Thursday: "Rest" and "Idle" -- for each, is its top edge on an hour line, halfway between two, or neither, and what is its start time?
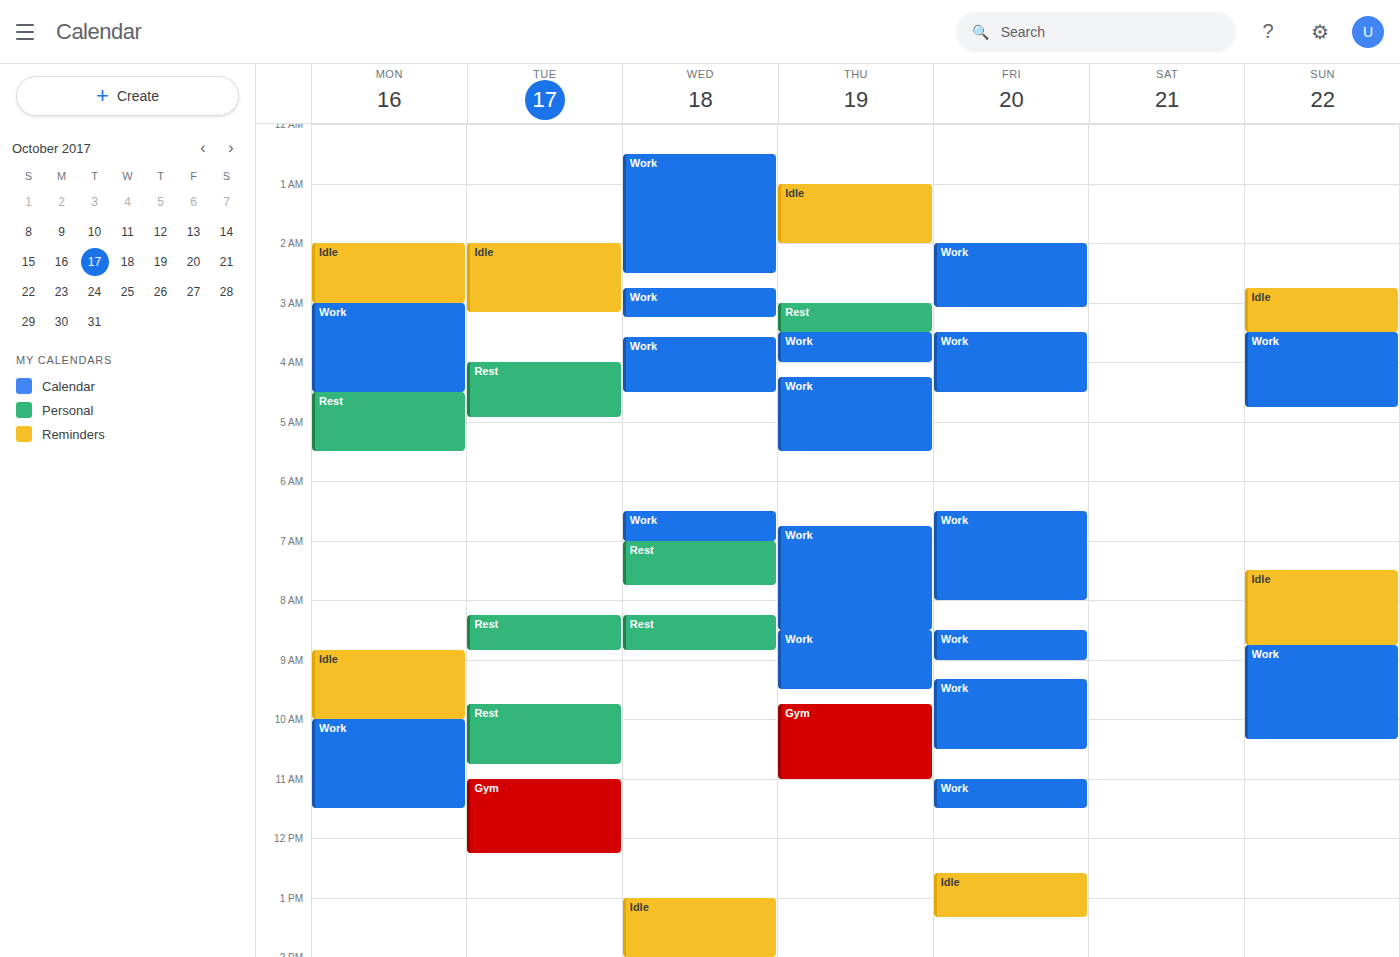
"Rest": 3:00 AM, exactly on the 3 AM line. "Idle": 1:00 AM, exactly on the 1 AM line.